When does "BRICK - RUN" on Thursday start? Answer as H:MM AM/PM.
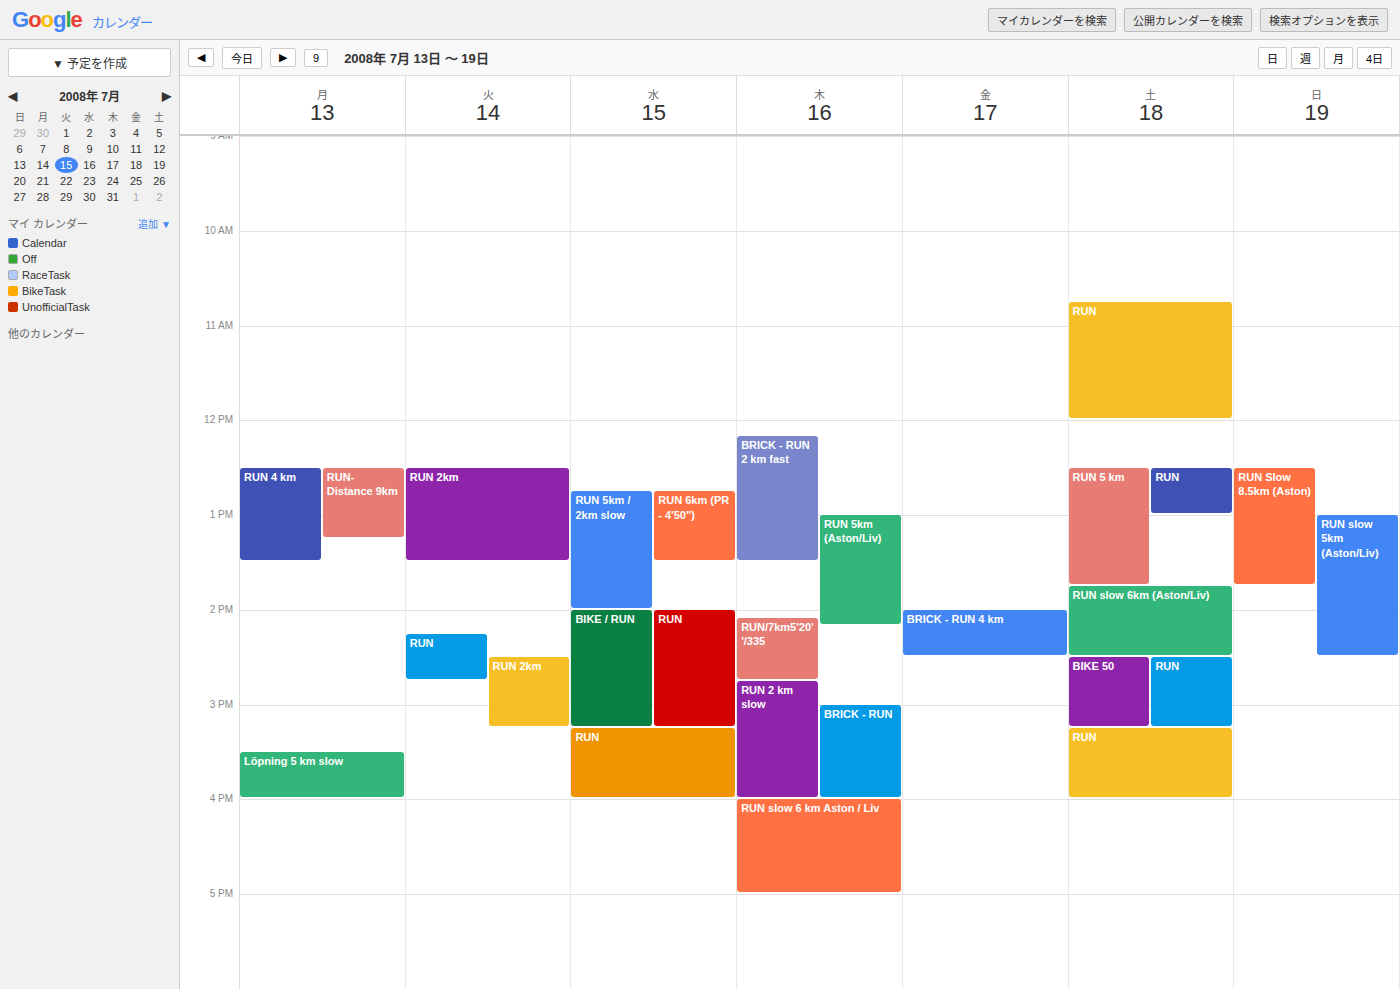
3:00 PM